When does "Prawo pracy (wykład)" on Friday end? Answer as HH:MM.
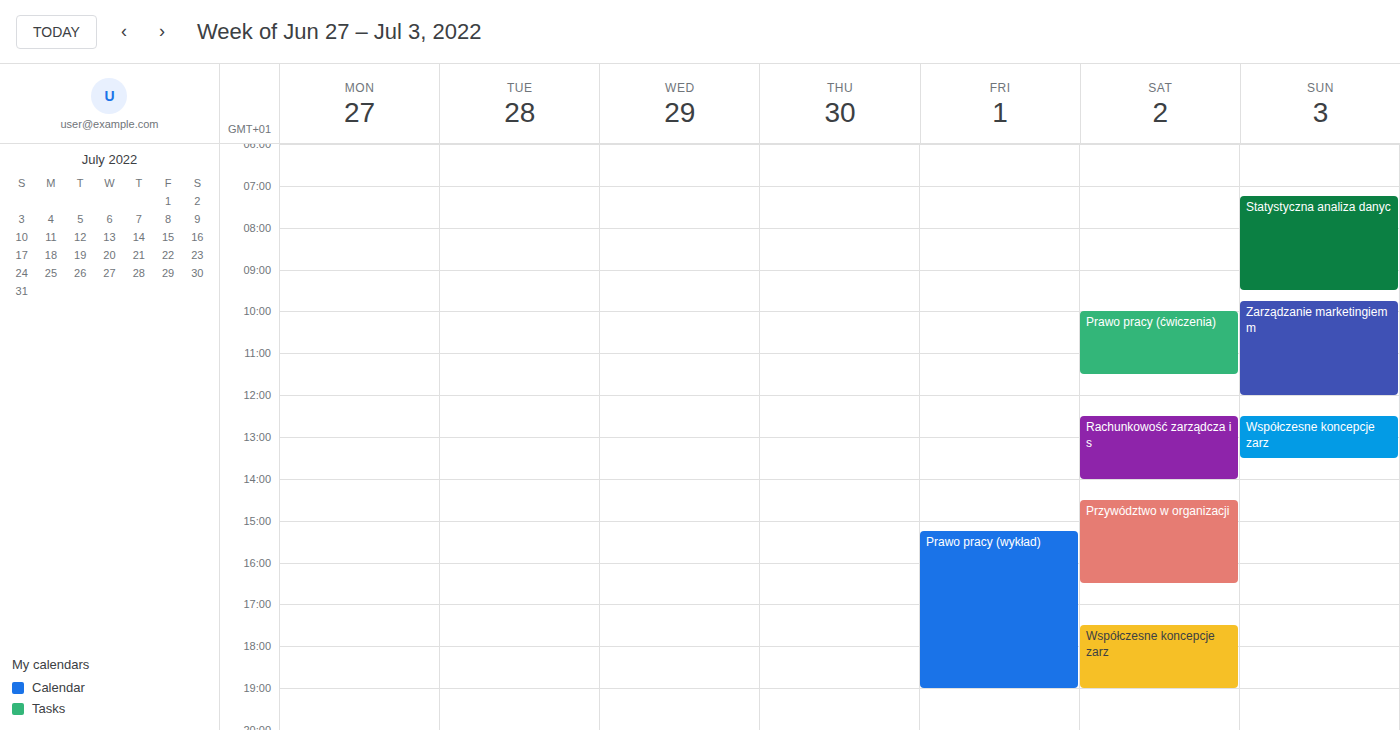
19:00